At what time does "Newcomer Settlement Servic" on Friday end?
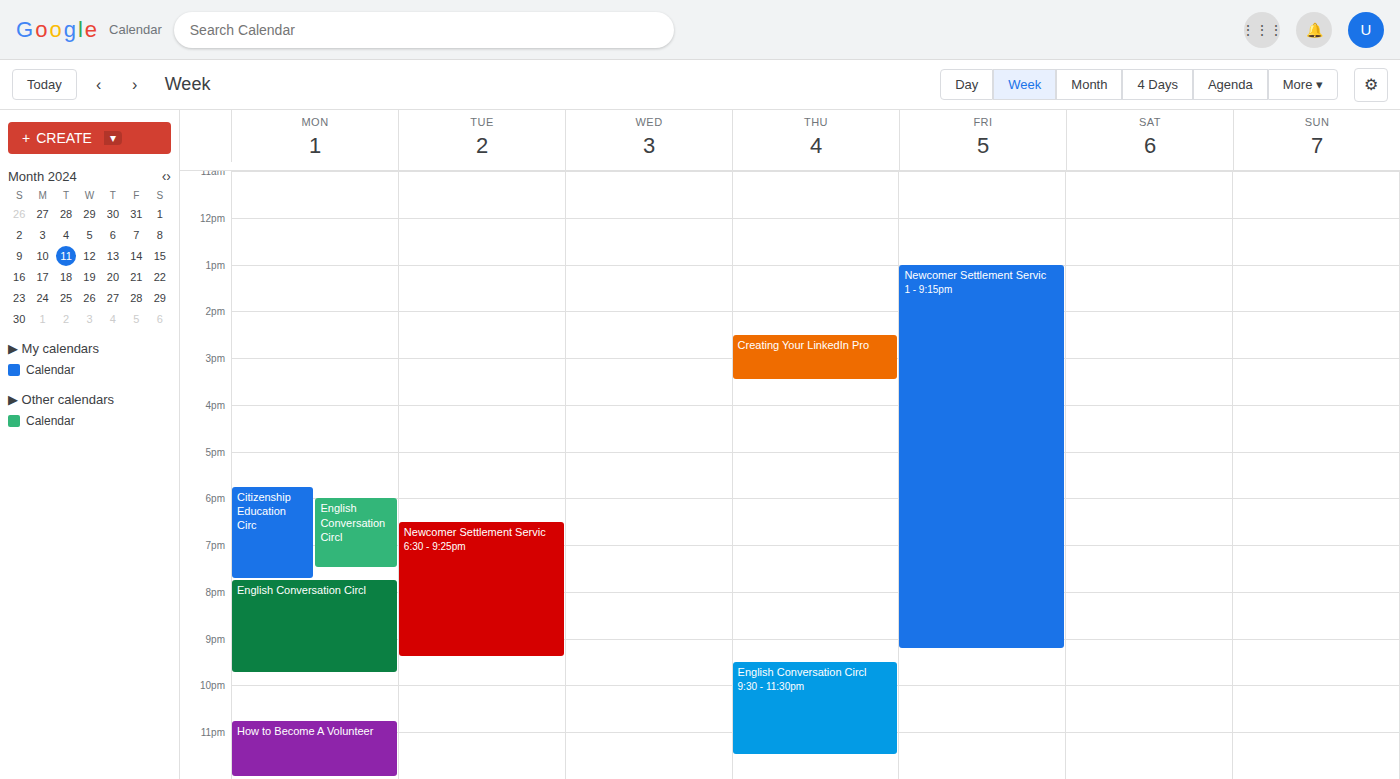
9:15 PM